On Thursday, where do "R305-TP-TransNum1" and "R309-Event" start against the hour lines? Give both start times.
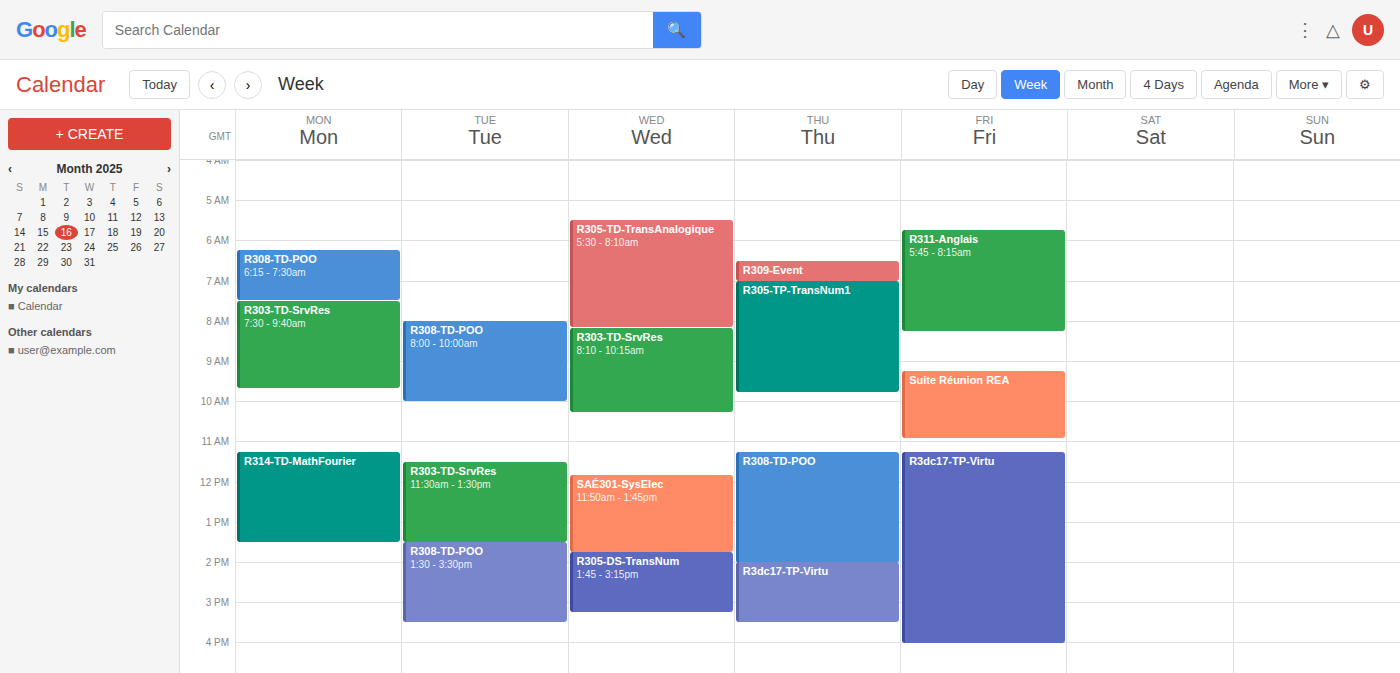
"R305-TP-TransNum1": 7:00 AM, exactly on the 7 AM line. "R309-Event": 6:30 AM, halfway between the 6 AM and 7 AM lines.